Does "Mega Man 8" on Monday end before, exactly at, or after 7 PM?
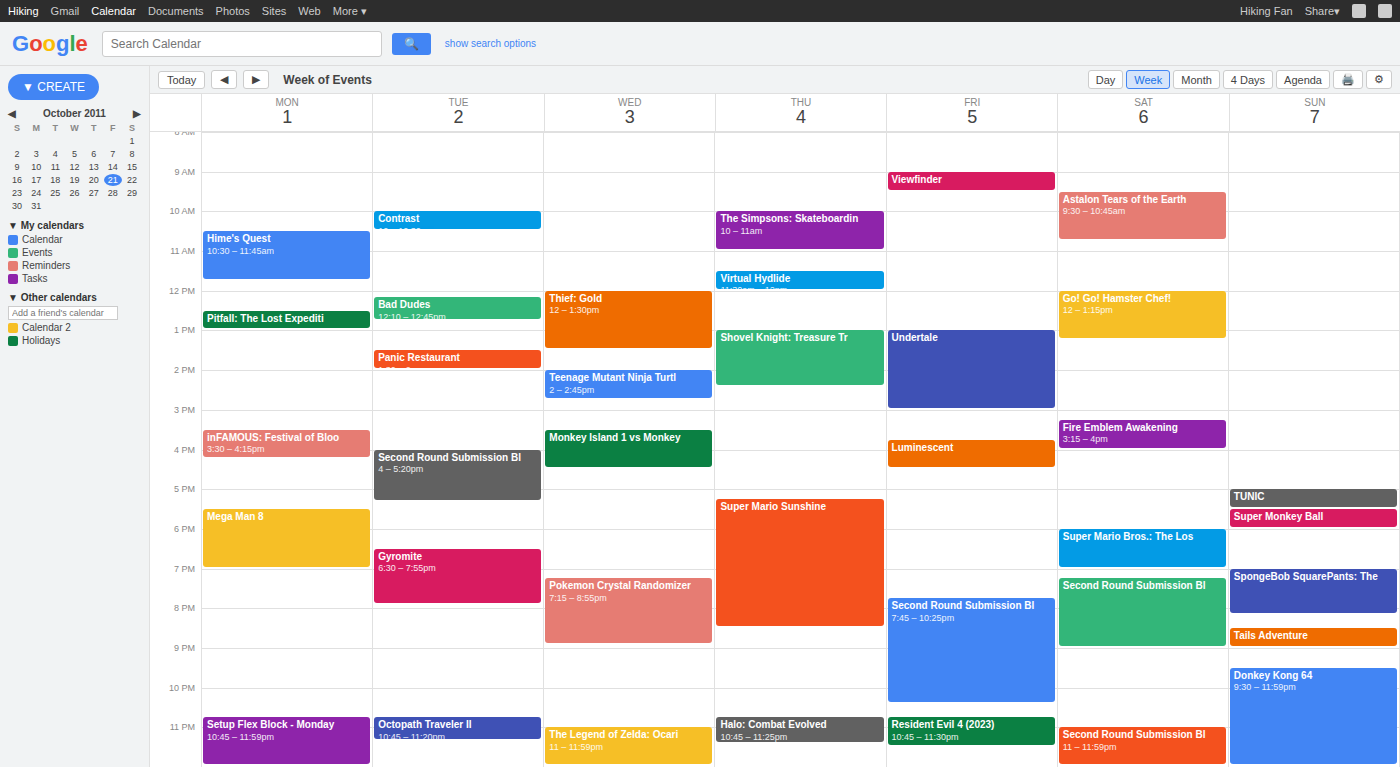
7:00 PM -- exactly at 7 PM, on the 7 PM line.